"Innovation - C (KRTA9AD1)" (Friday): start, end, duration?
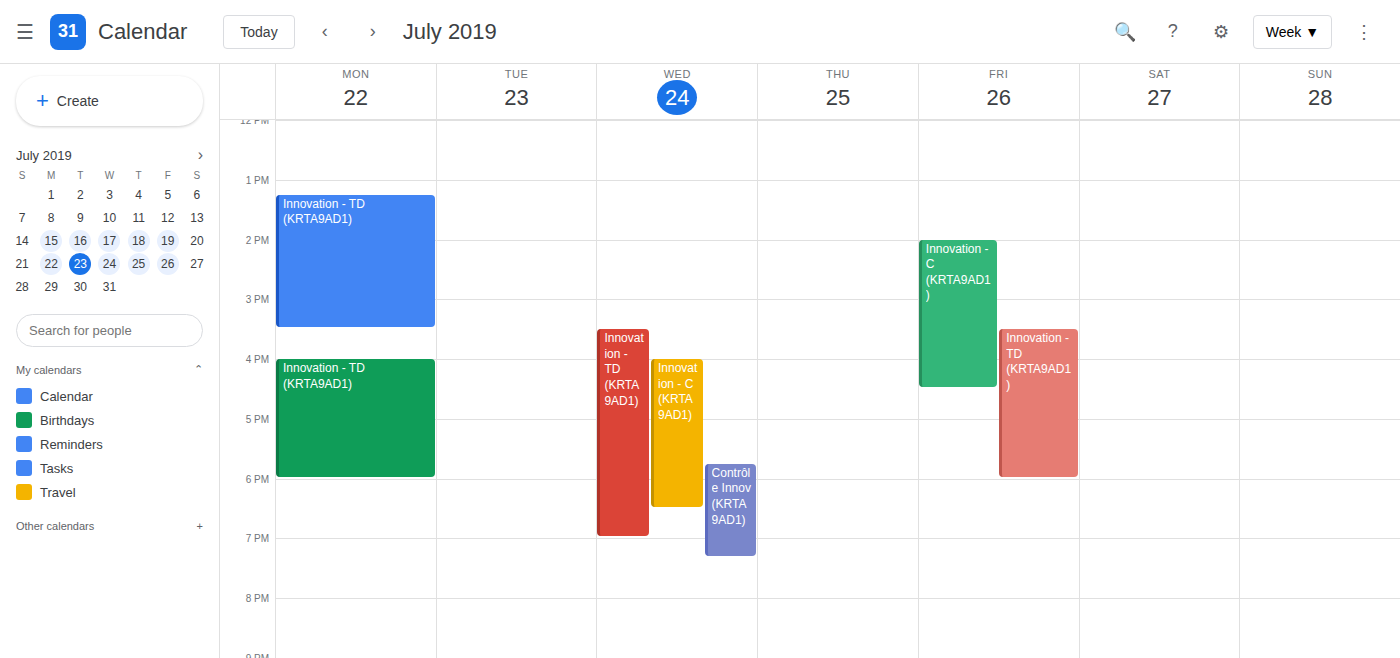
2:00 PM to 4:30 PM, 2 hours 30 minutes